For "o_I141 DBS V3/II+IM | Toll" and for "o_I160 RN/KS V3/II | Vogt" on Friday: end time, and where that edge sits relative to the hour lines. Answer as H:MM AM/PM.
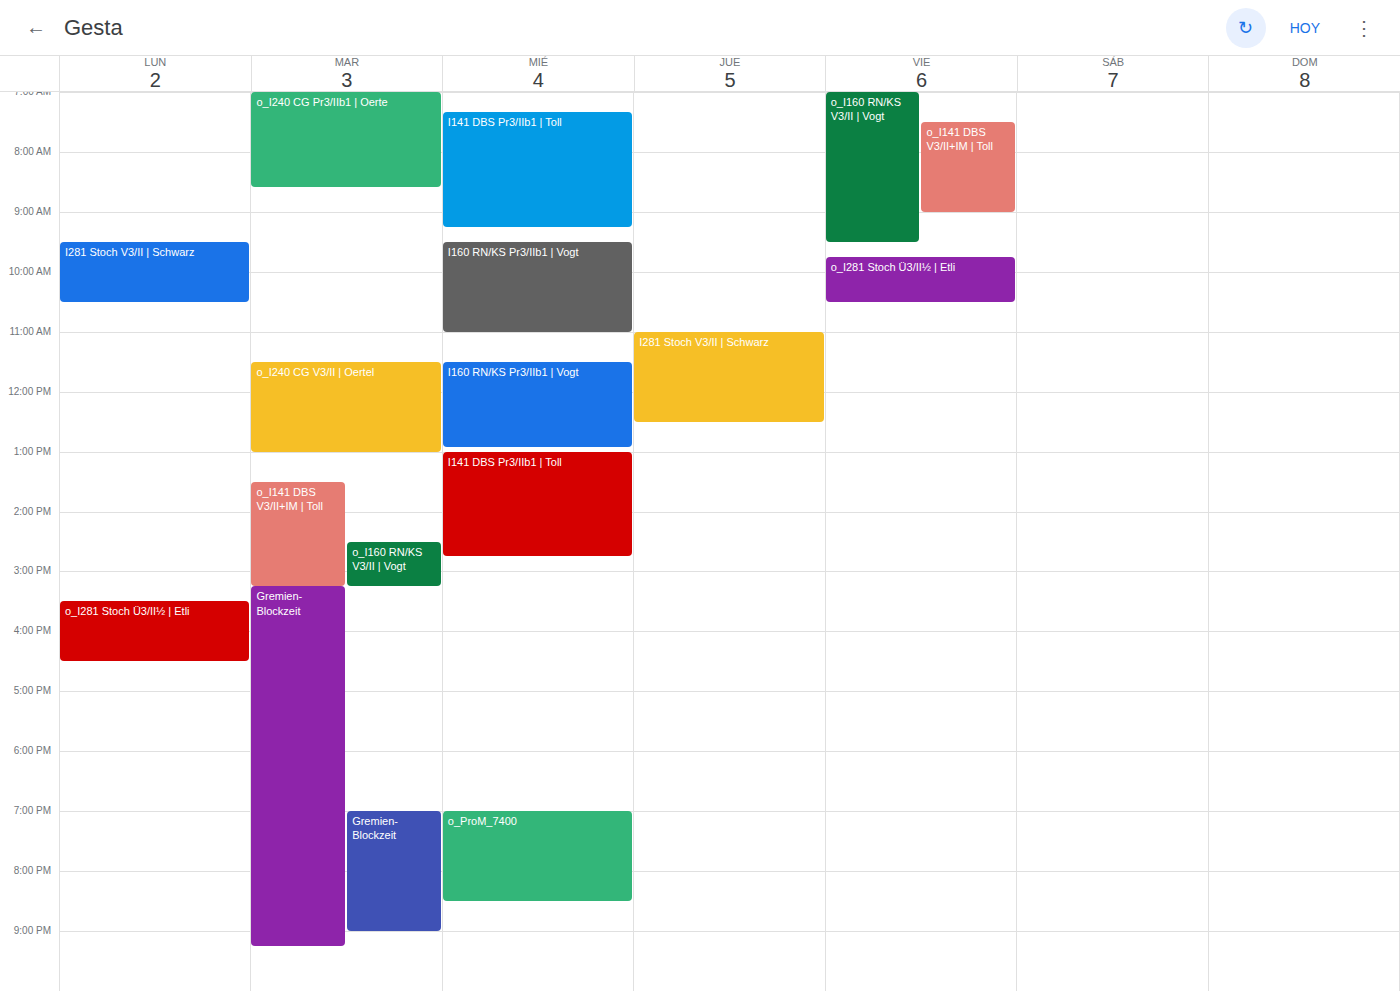
"o_I141 DBS V3/II+IM | Toll": 9:00 AM, exactly on the 9 AM line. "o_I160 RN/KS V3/II | Vogt": 9:30 AM, halfway between the 9 AM and 10 AM lines.